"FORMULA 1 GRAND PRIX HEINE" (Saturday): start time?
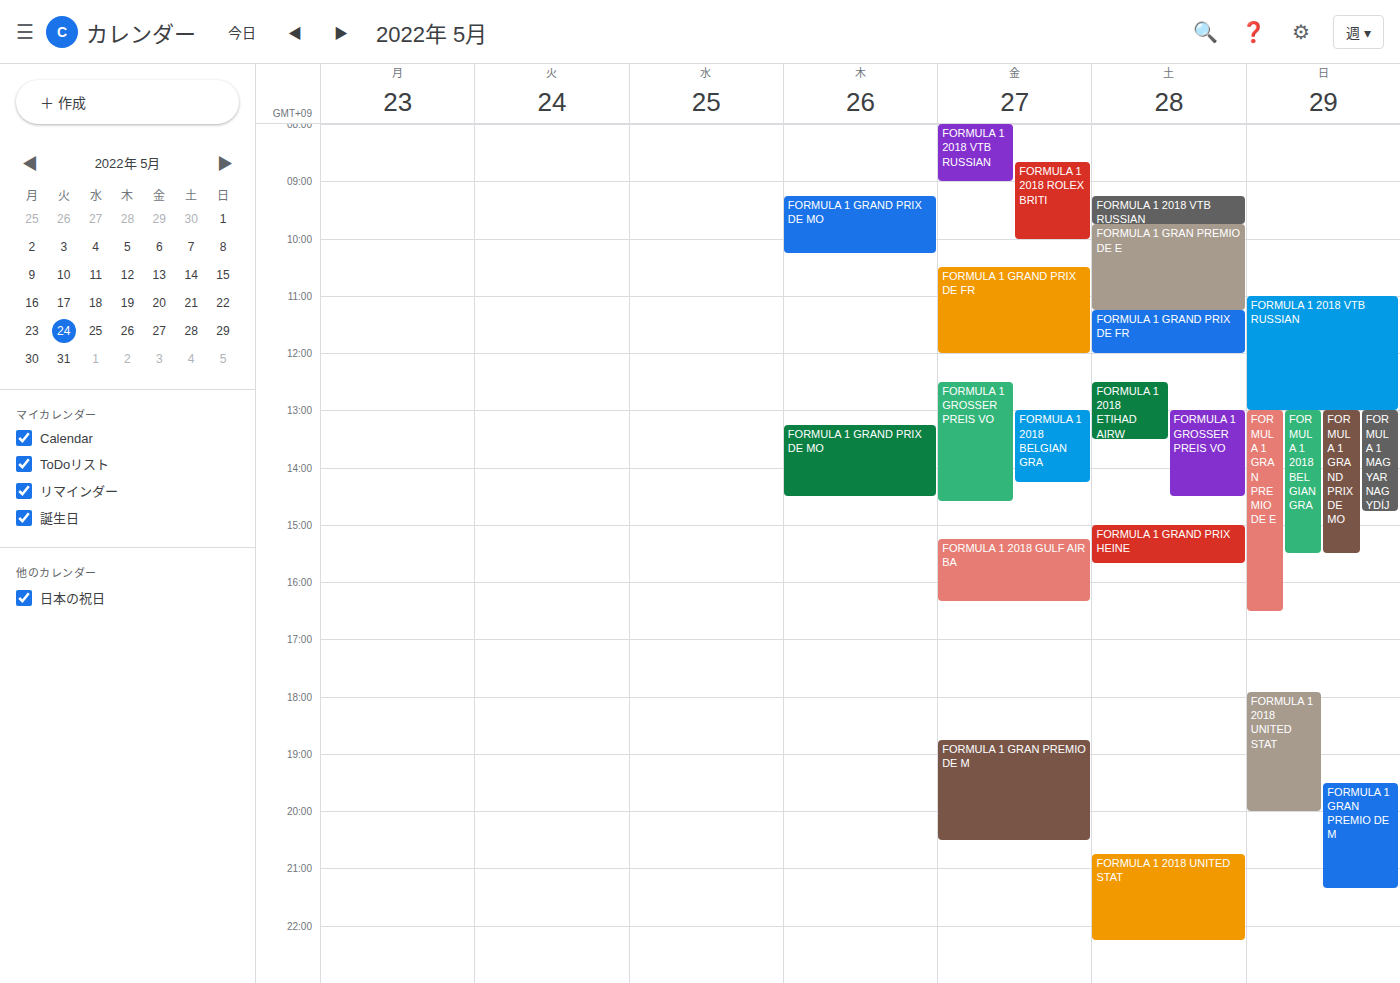
3:00 PM